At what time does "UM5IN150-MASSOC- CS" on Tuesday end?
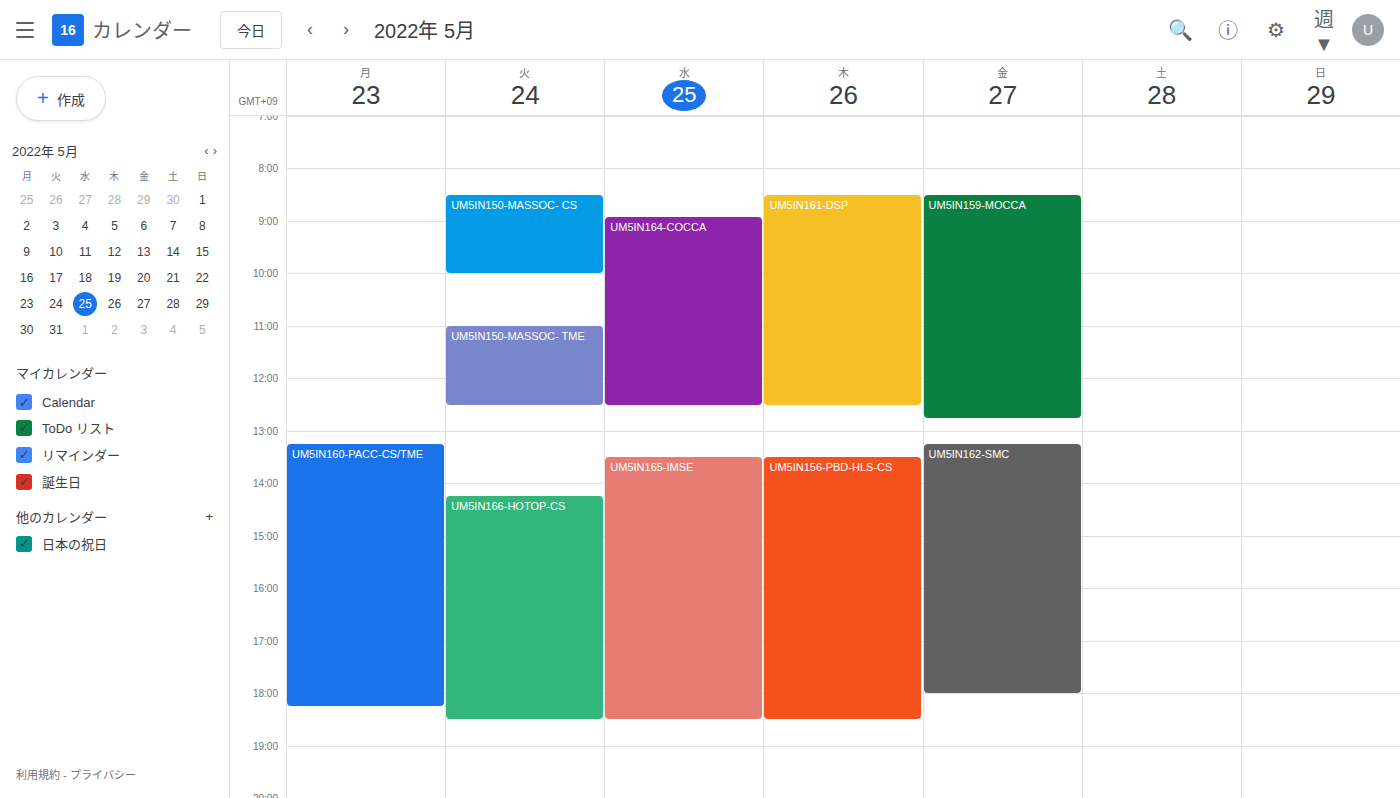
10:00